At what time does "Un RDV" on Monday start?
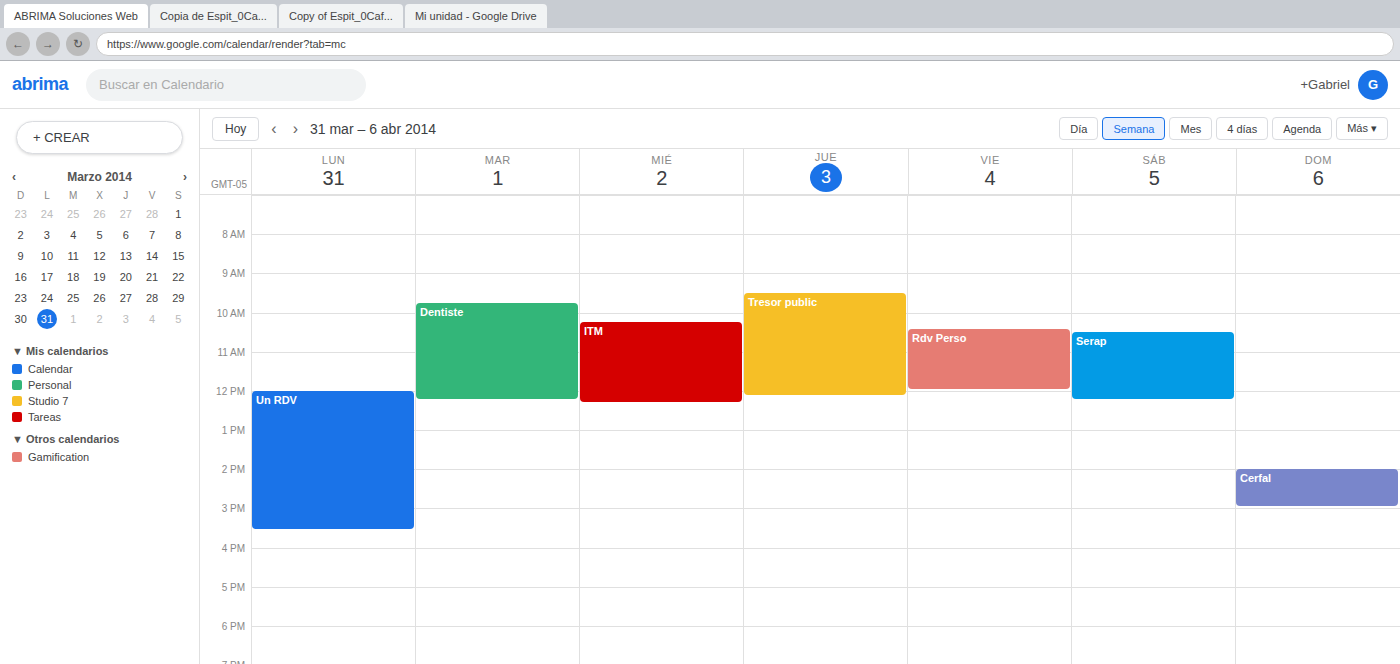
12:00 PM